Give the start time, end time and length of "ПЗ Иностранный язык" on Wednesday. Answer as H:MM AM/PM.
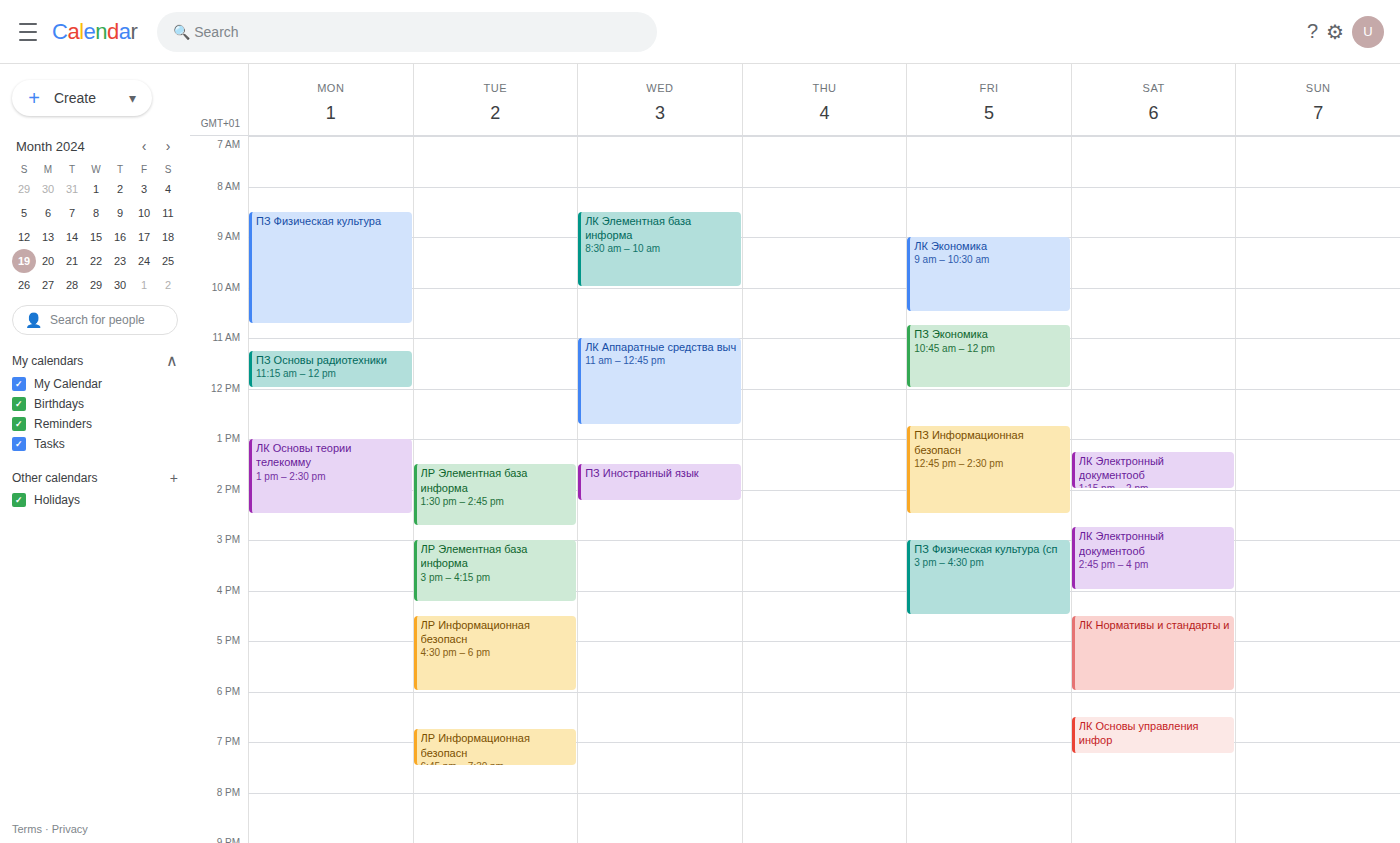
1:30 PM to 2:15 PM, 45 minutes